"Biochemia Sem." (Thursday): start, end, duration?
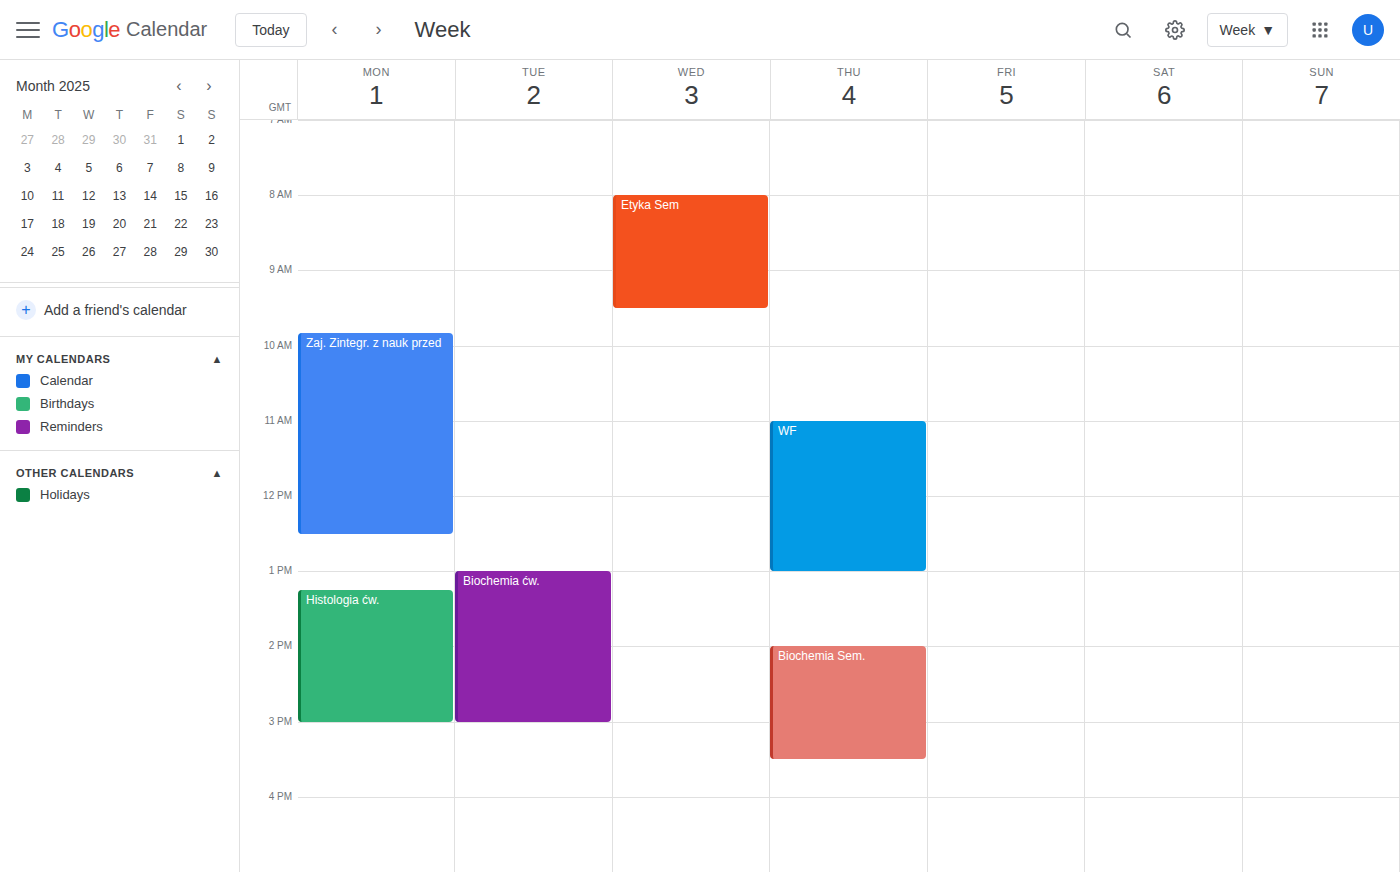
2:00 PM to 3:30 PM, 1 hour 30 minutes